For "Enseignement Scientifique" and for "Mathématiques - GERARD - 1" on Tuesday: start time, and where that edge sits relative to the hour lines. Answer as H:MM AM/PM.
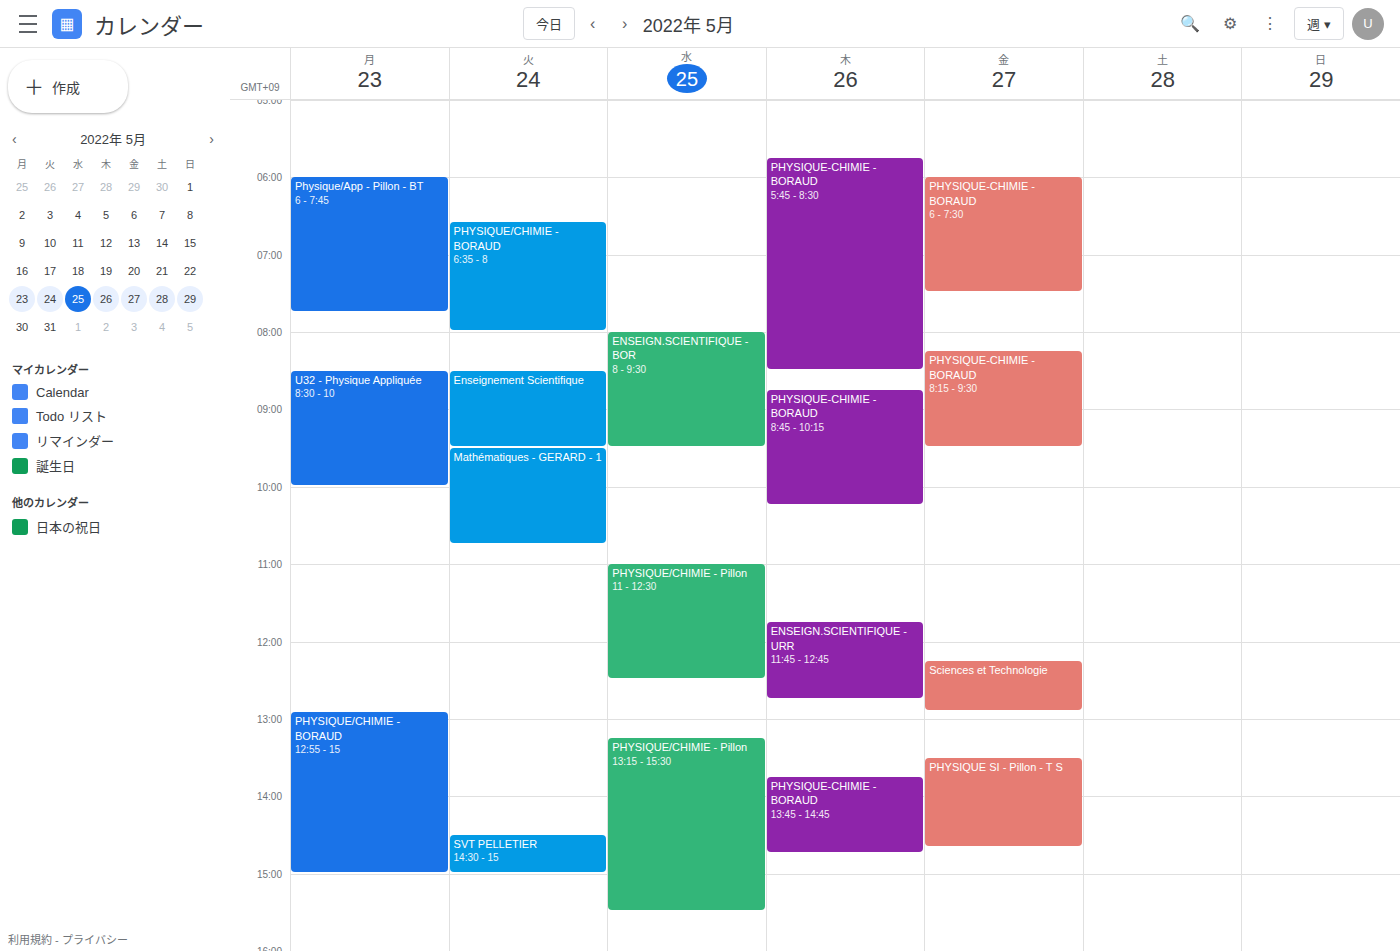
"Enseignement Scientifique": 8:30 AM, halfway between the 8 AM and 9 AM lines. "Mathématiques - GERARD - 1": 9:30 AM, halfway between the 9 AM and 10 AM lines.